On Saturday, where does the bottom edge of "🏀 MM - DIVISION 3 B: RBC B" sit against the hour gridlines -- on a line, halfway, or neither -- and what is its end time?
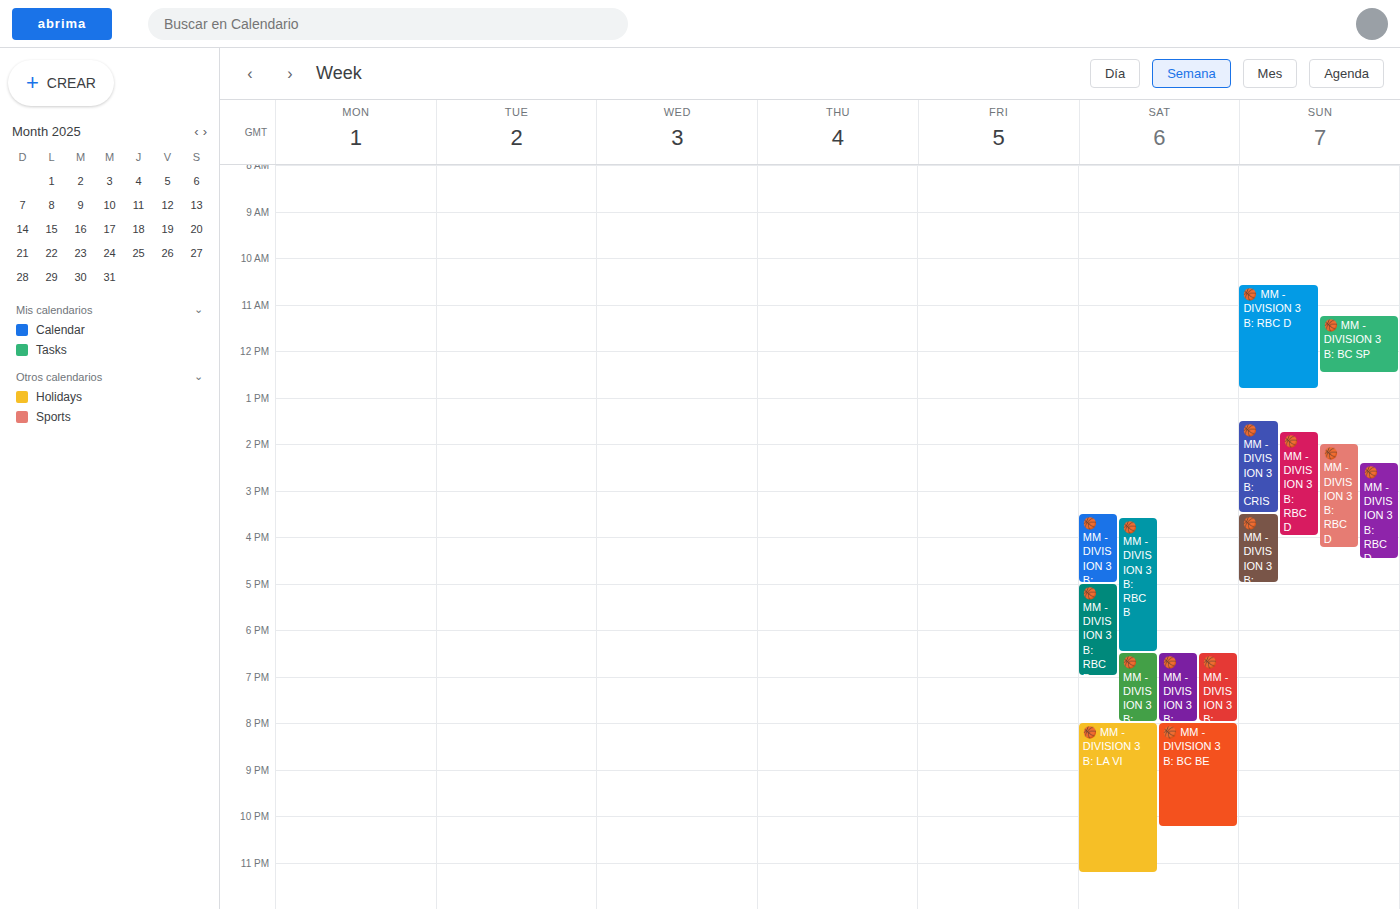
18:30 -- halfway between the 18:00 and 19:00 lines.